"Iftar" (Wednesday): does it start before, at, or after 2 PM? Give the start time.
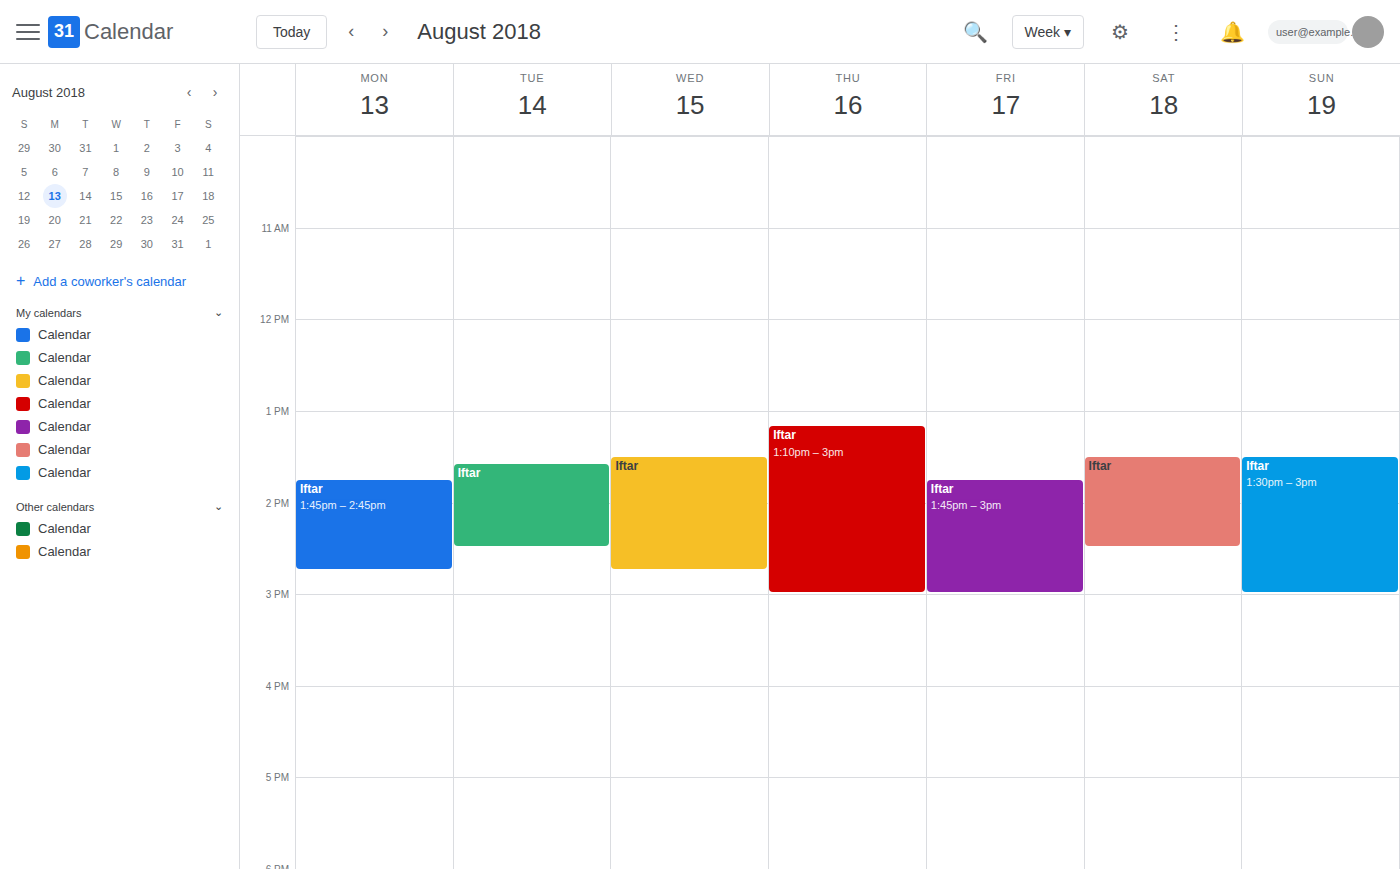
1:30 PM -- before 2 PM, 30 minutes above the 2 PM line.